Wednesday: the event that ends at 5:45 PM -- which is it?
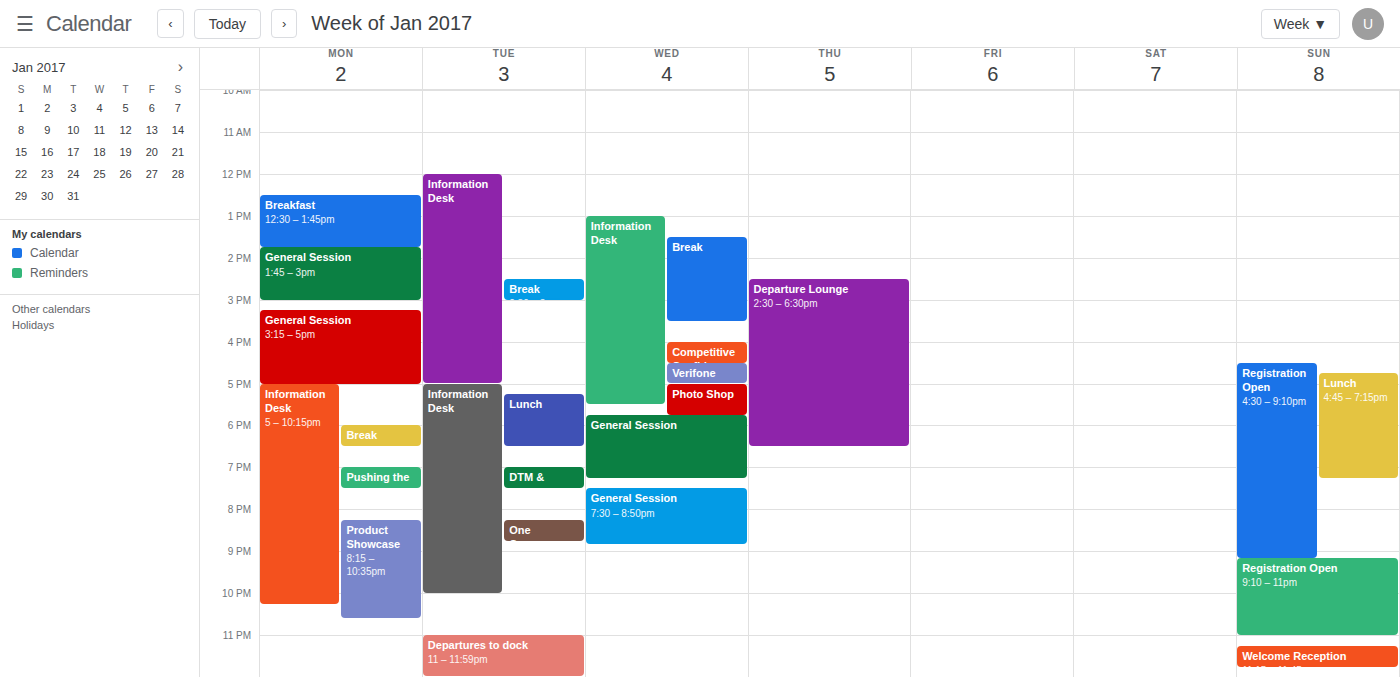
"Photo Shop"